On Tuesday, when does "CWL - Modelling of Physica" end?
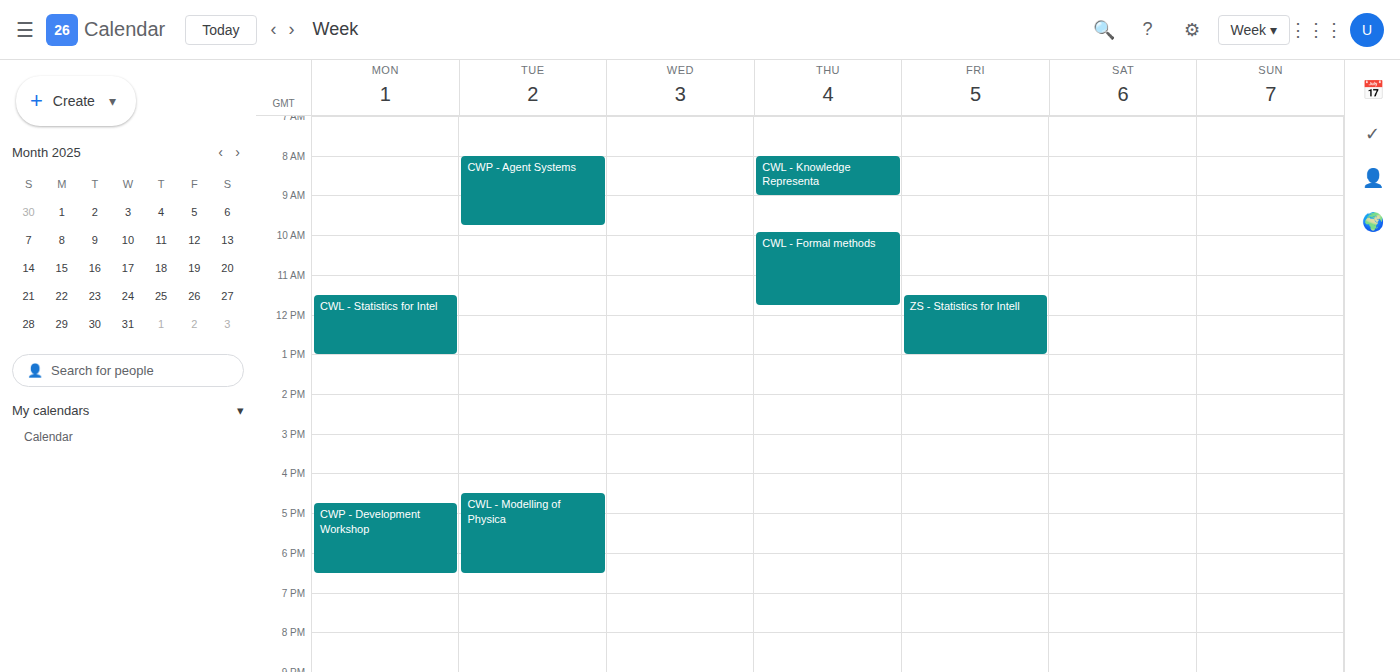
6:30 PM